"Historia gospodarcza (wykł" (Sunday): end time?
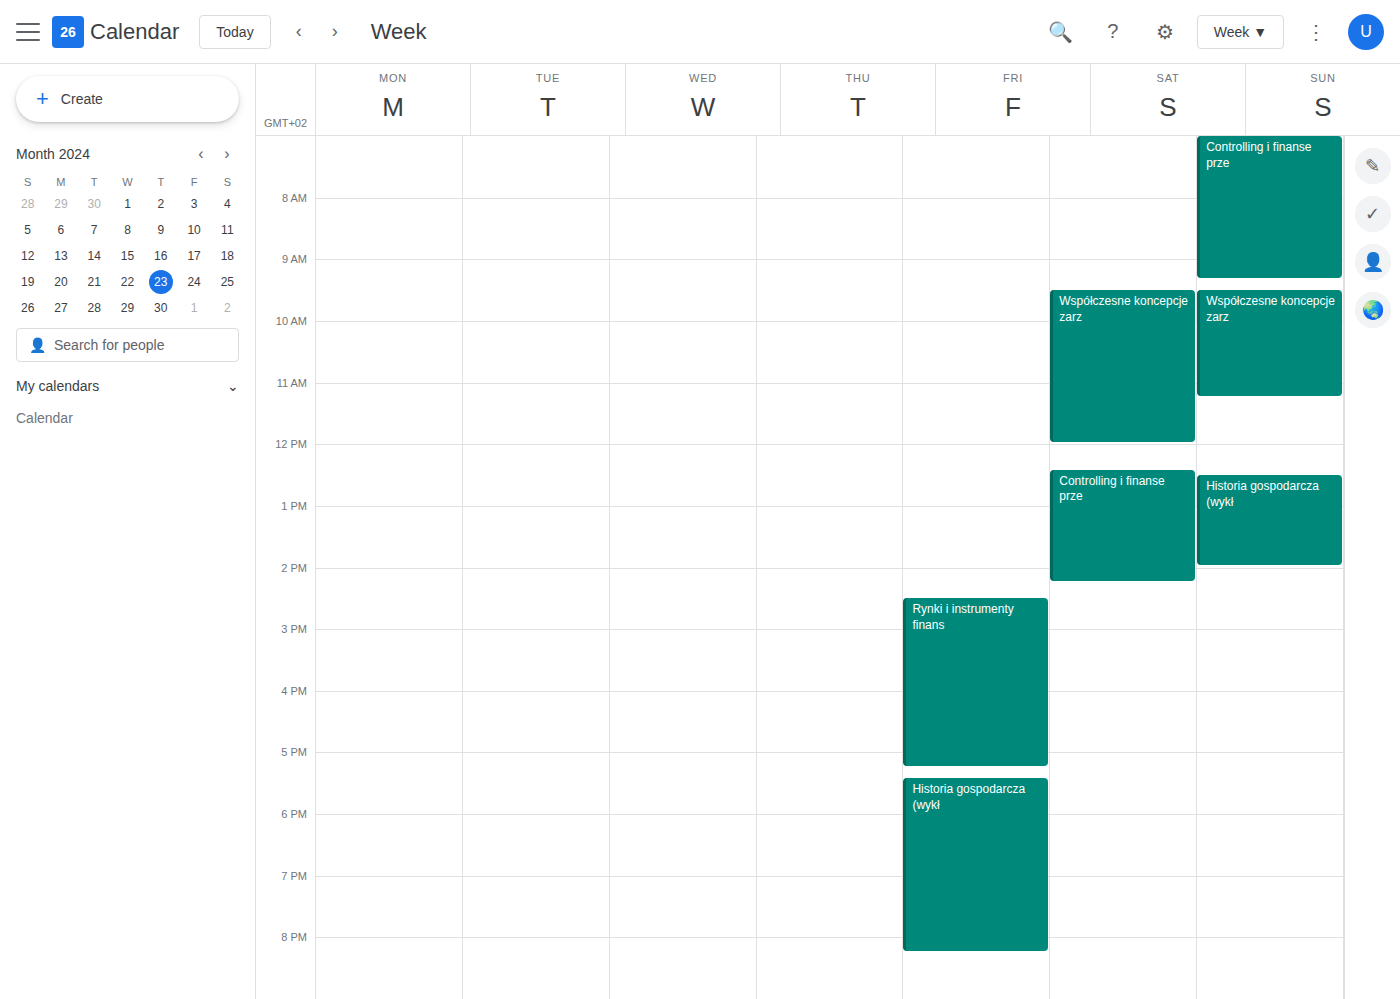
2:00 PM